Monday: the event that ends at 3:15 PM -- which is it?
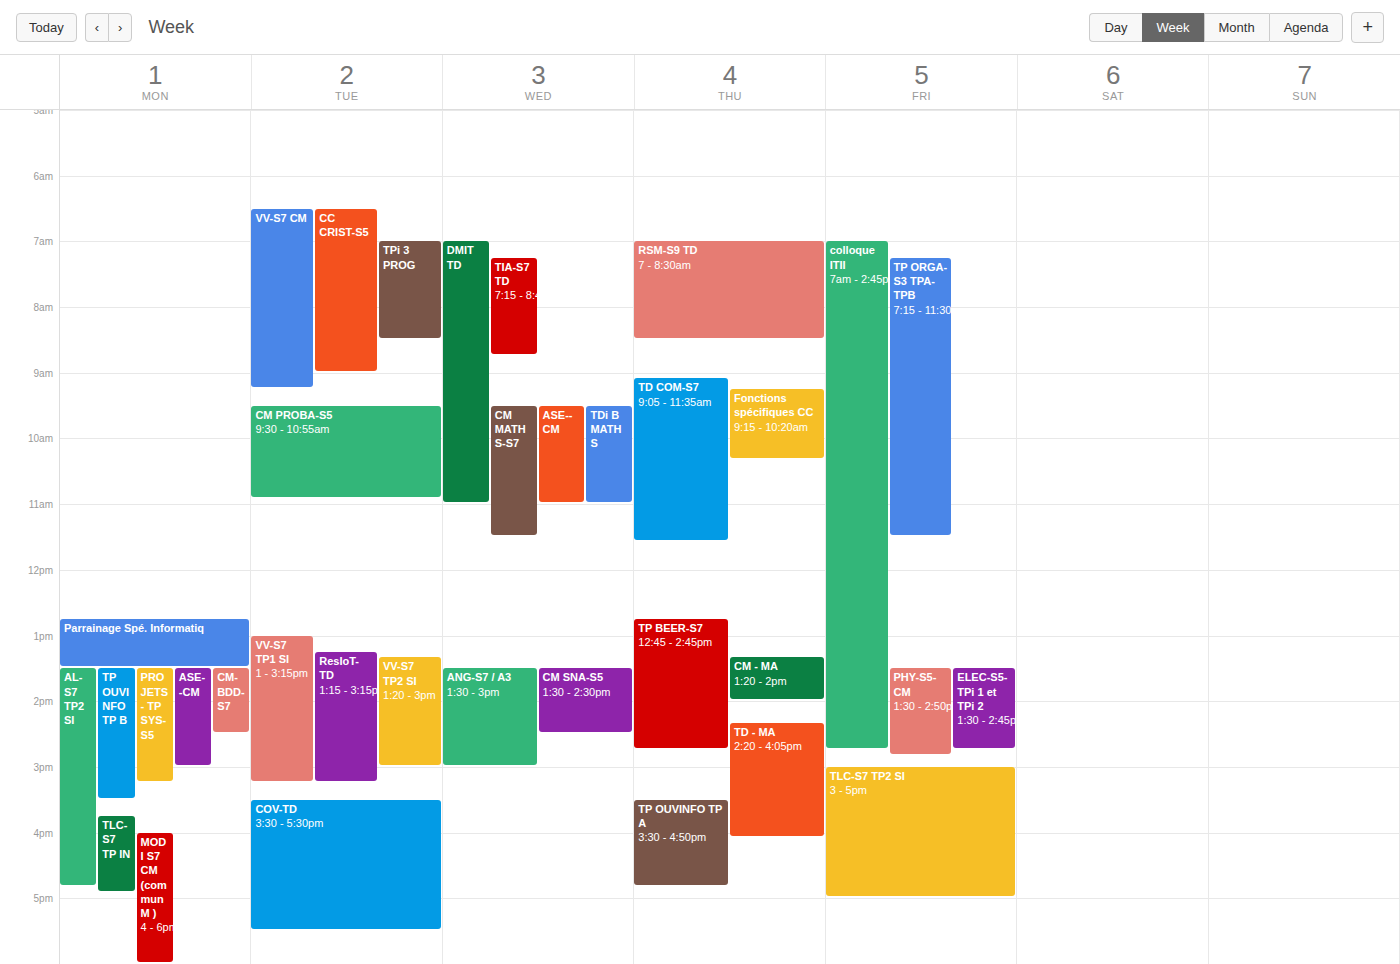
"PROJETS - TP SYS-S5"